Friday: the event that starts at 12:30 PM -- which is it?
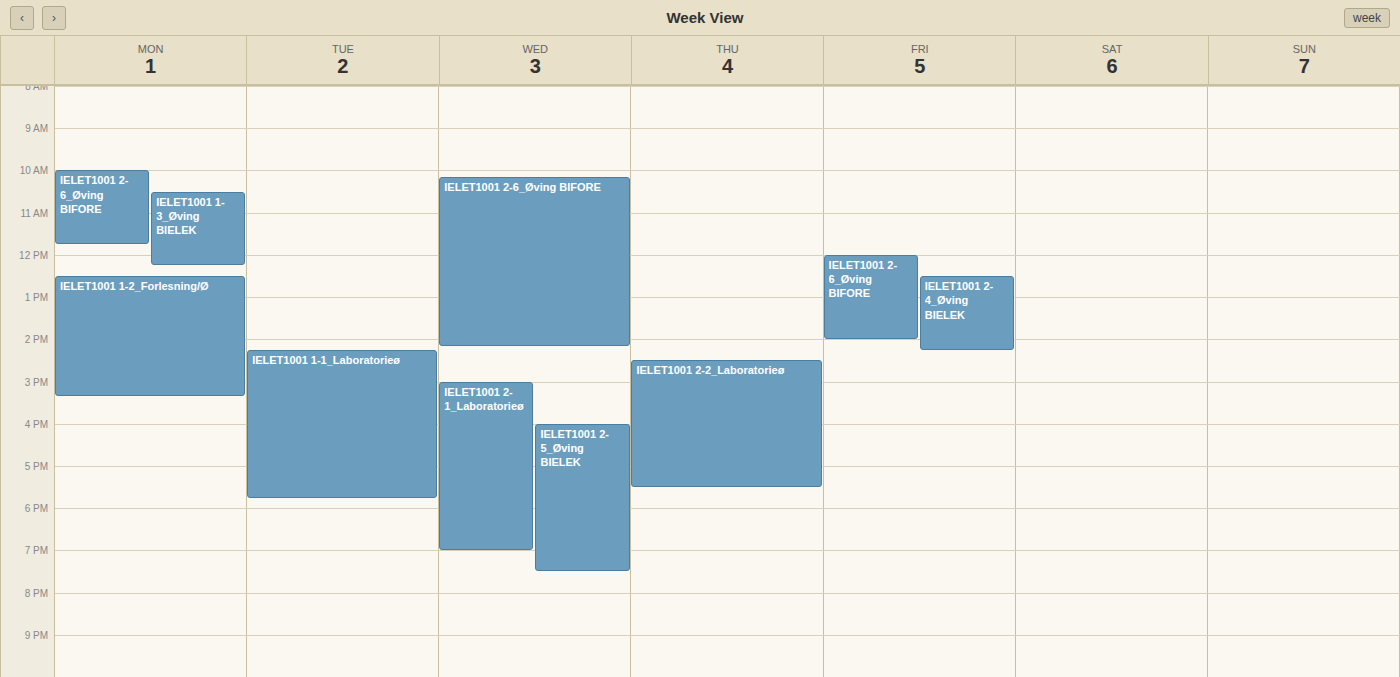
"IELET1001 2-4_Øving BIELEK"